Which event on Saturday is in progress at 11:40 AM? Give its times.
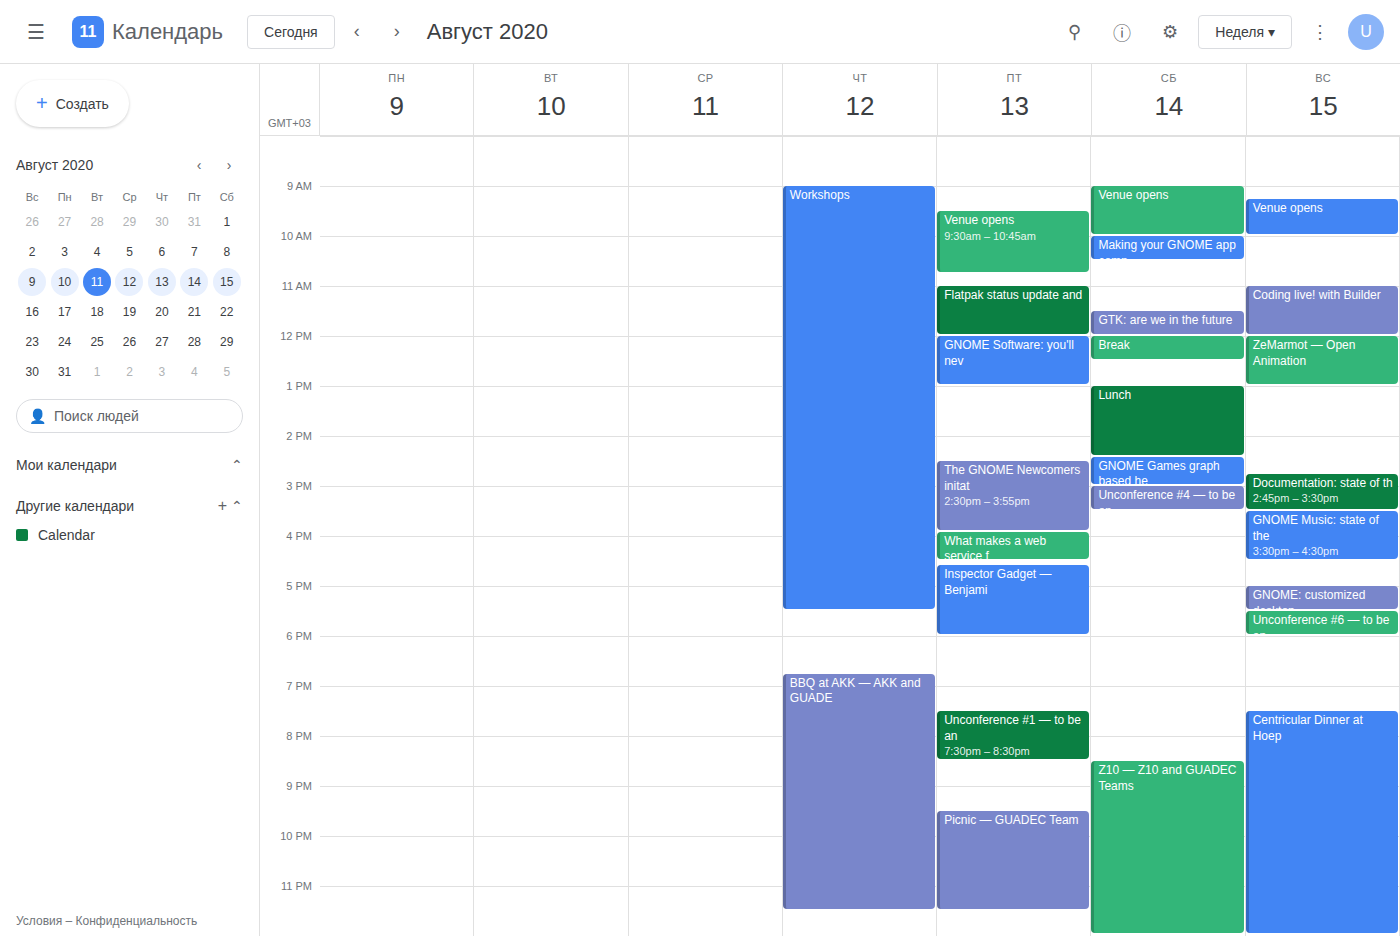
"GTK: are we in the future", 11:30 AM to 12:00 PM